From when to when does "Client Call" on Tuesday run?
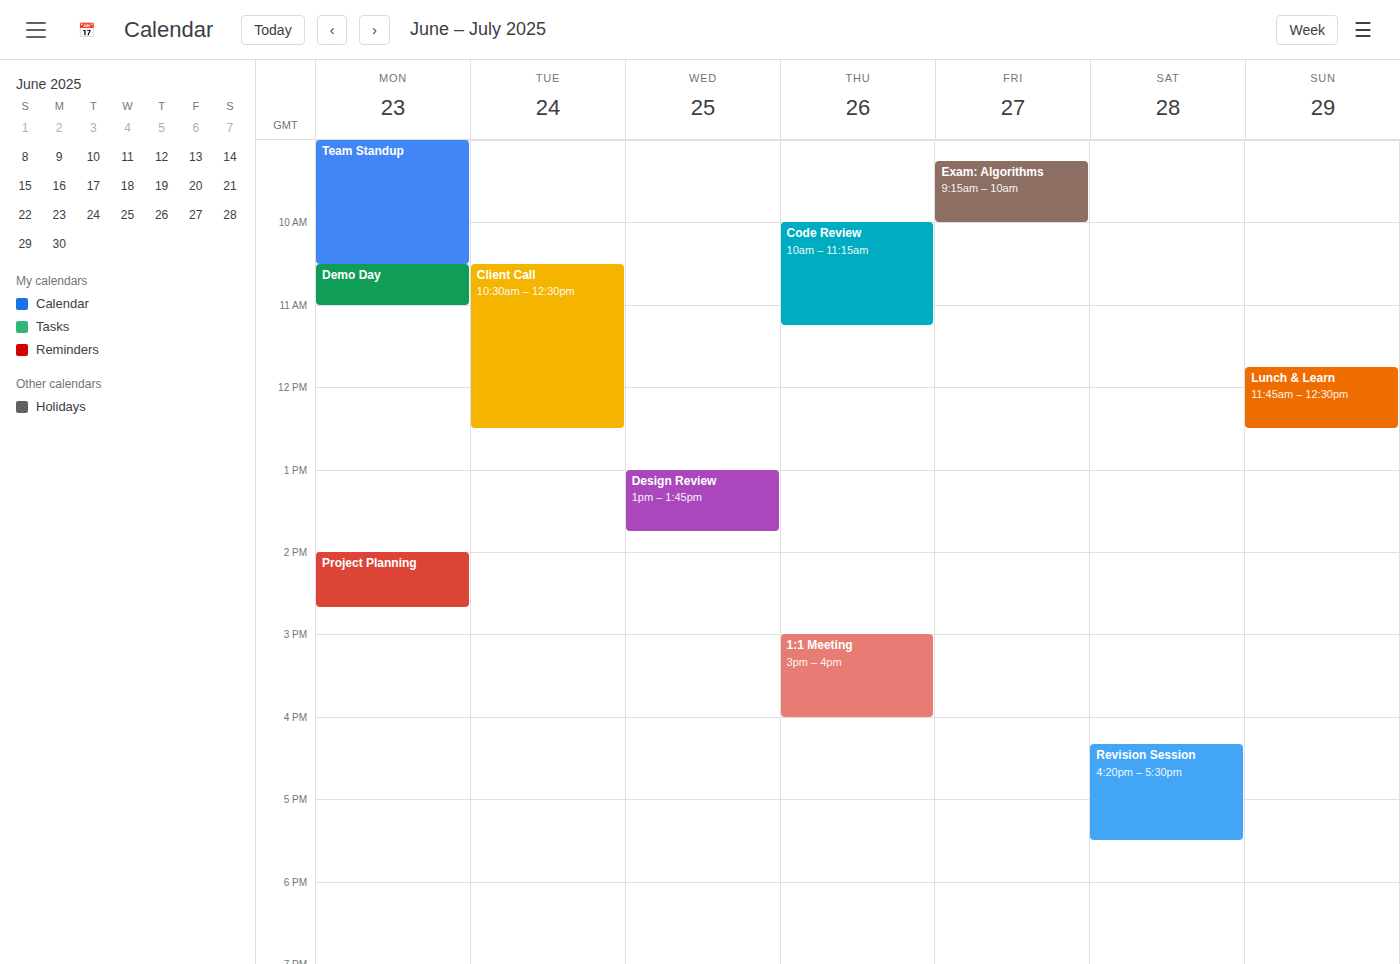
10:30 AM to 12:30 PM